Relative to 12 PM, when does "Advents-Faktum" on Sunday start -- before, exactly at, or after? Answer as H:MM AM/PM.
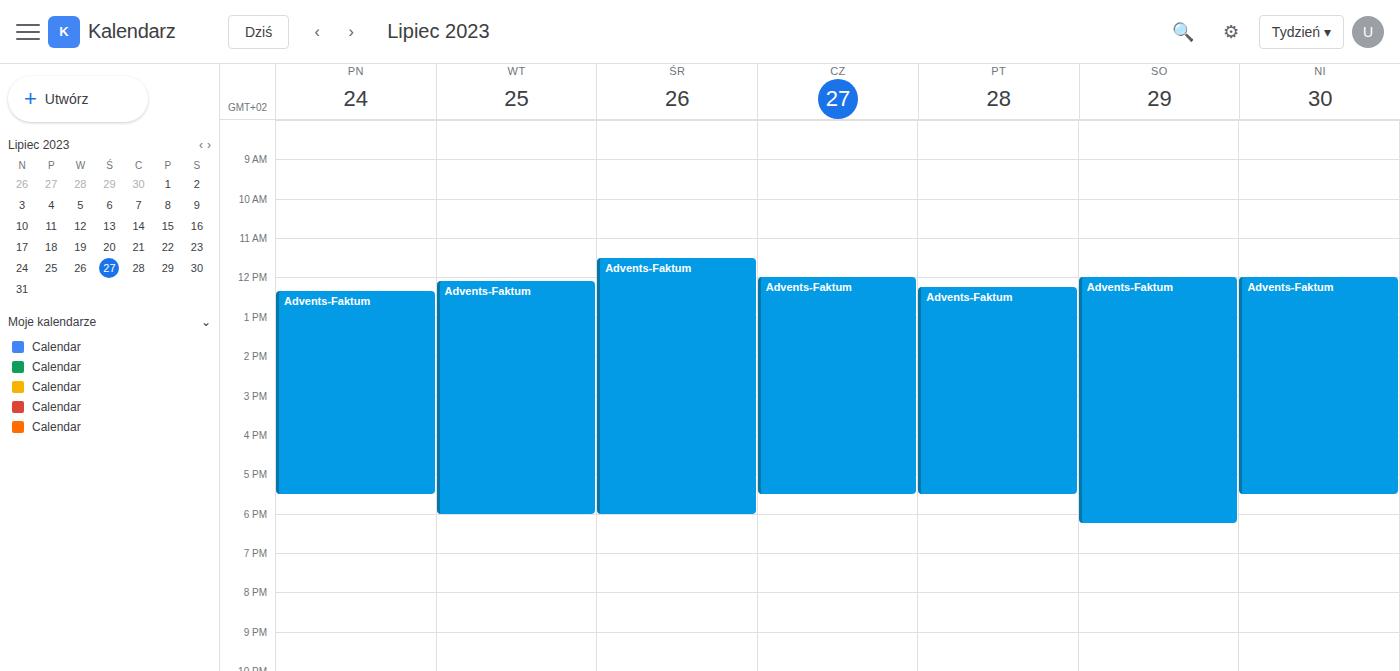
12:00 PM -- exactly at 12 PM, on the 12 PM line.